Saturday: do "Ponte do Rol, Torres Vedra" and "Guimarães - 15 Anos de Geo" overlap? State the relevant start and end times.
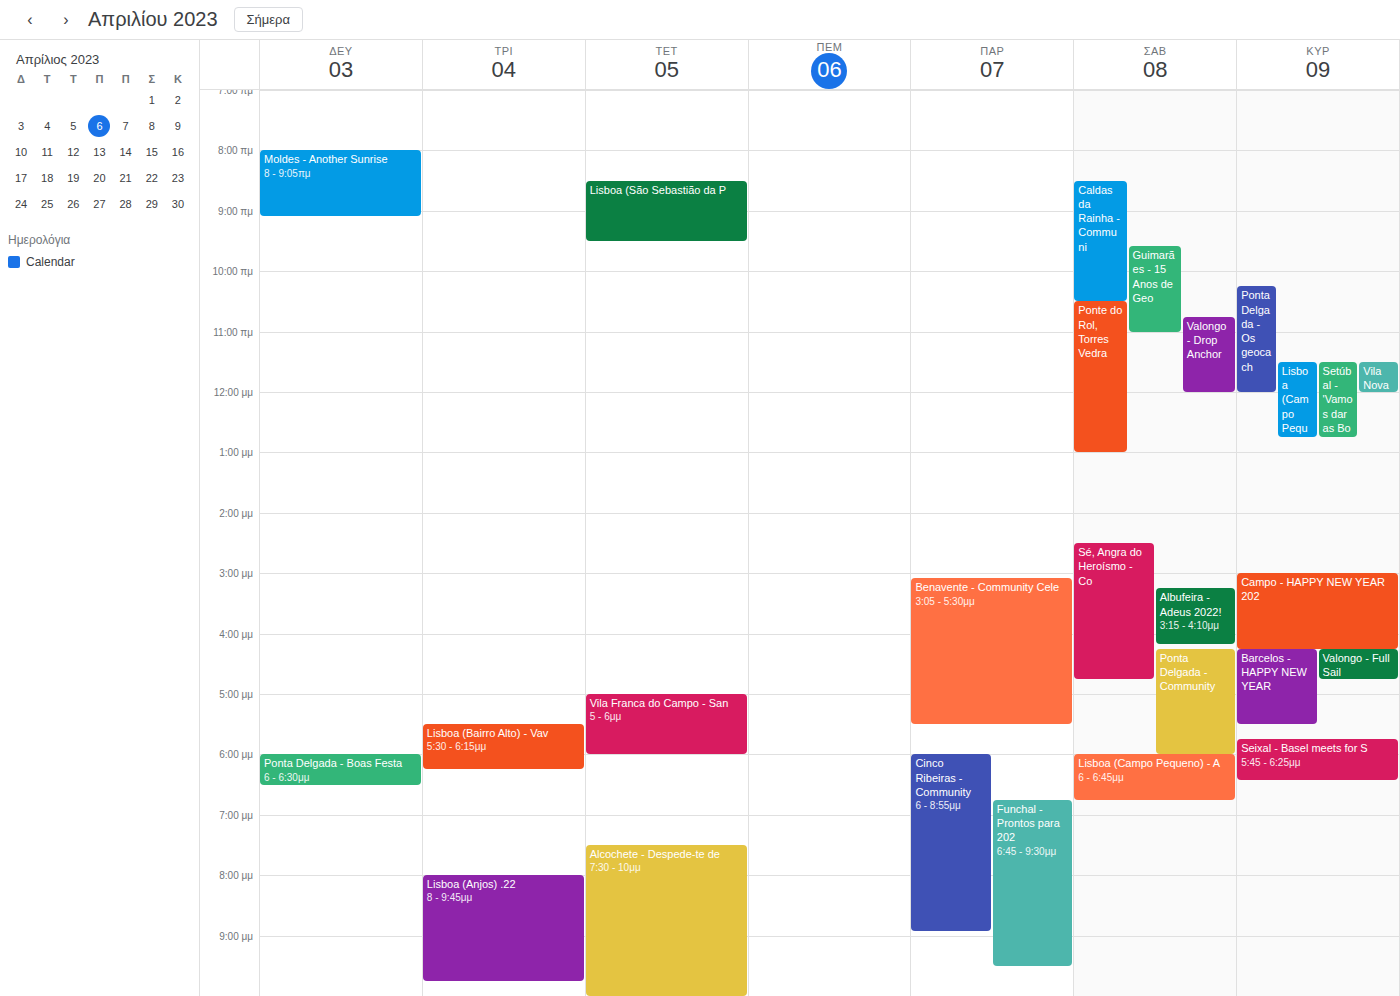
"Ponte do Rol, Torres Vedra" starts at 10:30, before "Guimarães - 15 Anos de Geo" ends at 11:00 -- they overlap.